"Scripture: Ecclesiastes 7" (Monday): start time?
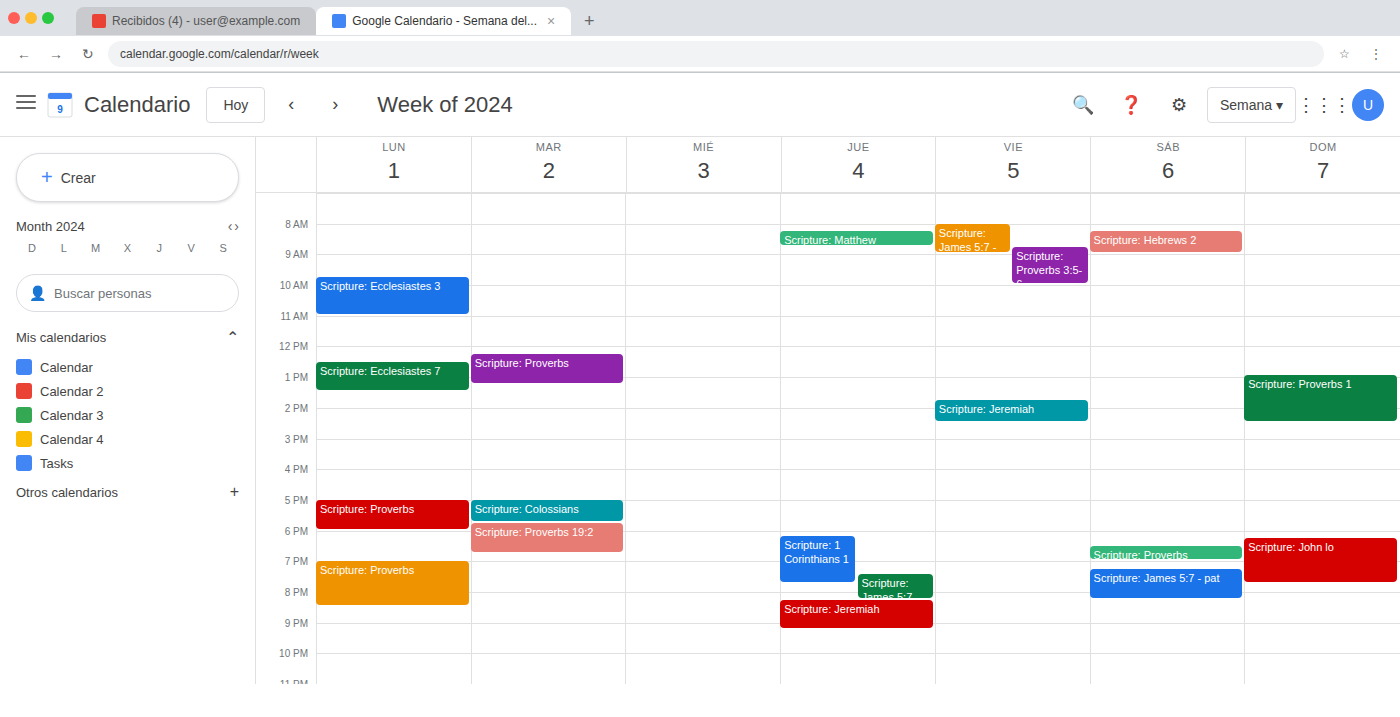
12:30 PM